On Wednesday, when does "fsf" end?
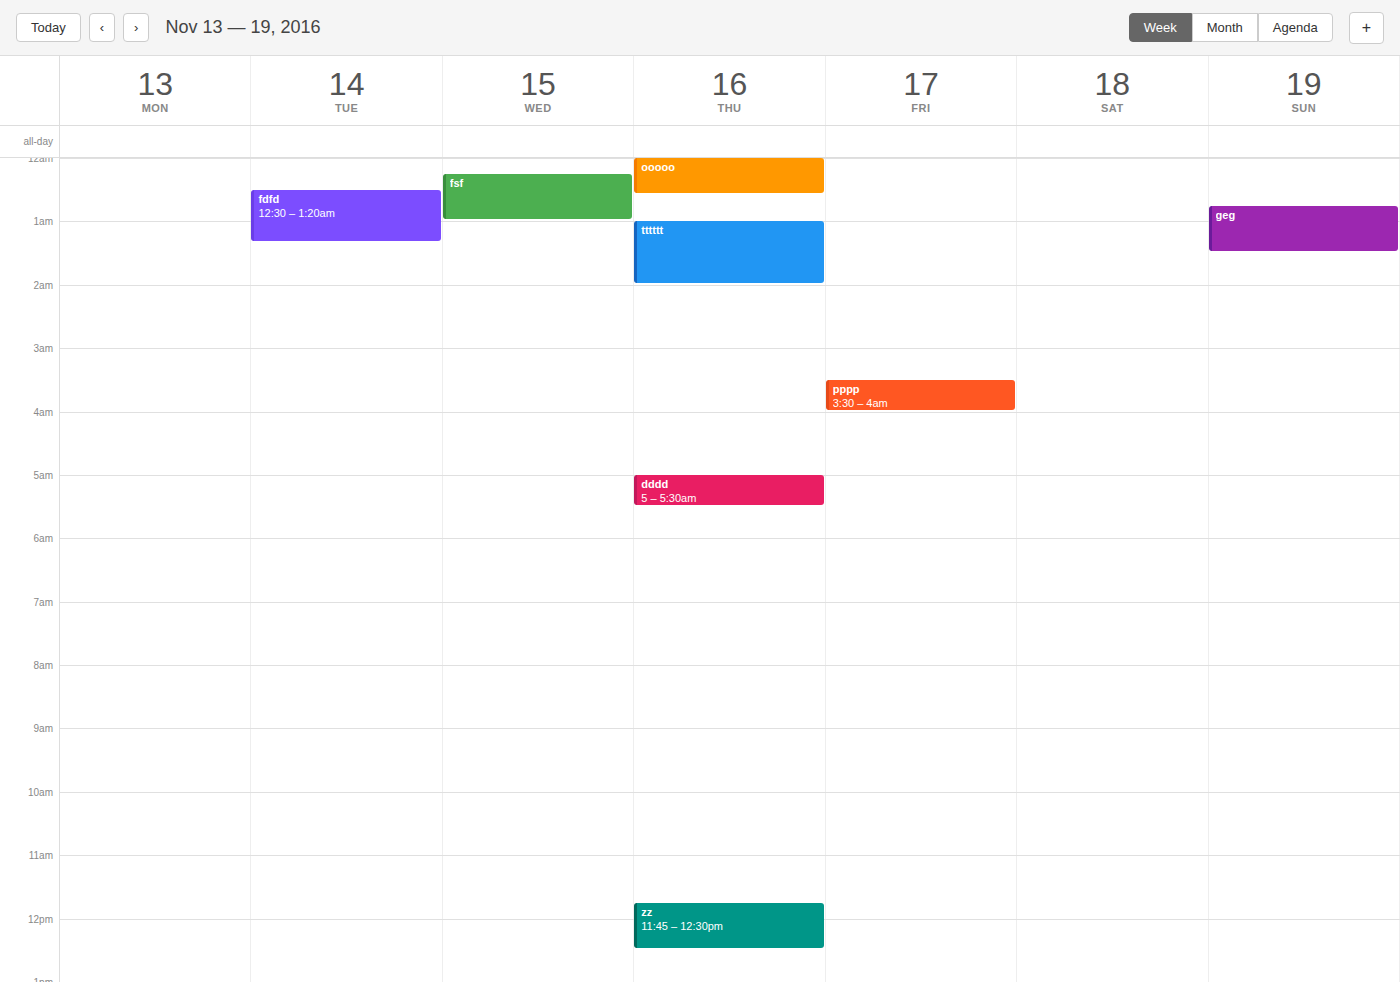
1:00 AM